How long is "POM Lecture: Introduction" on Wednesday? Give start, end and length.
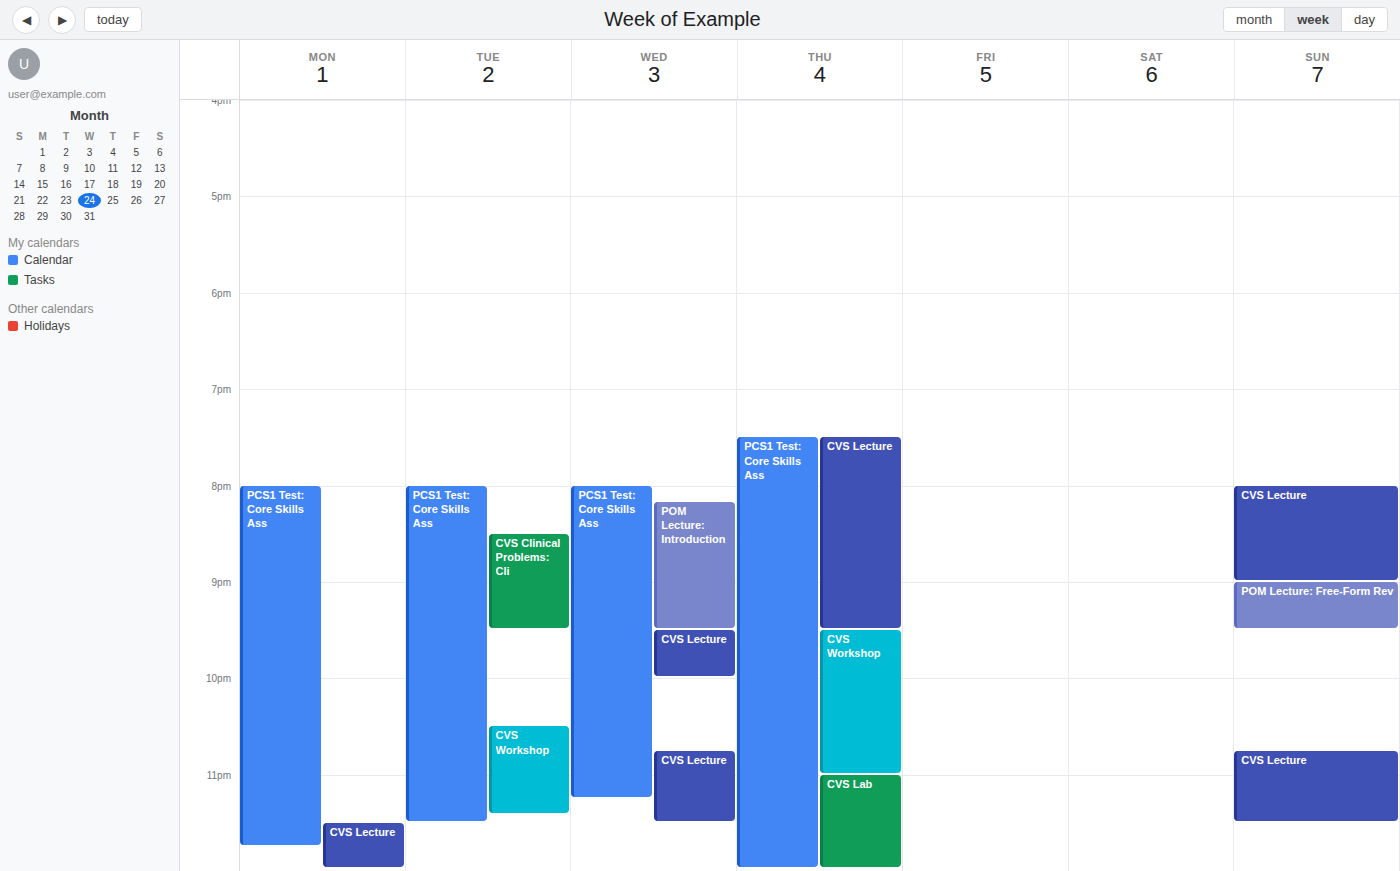
8:10 PM to 9:30 PM, 1 hour 20 minutes